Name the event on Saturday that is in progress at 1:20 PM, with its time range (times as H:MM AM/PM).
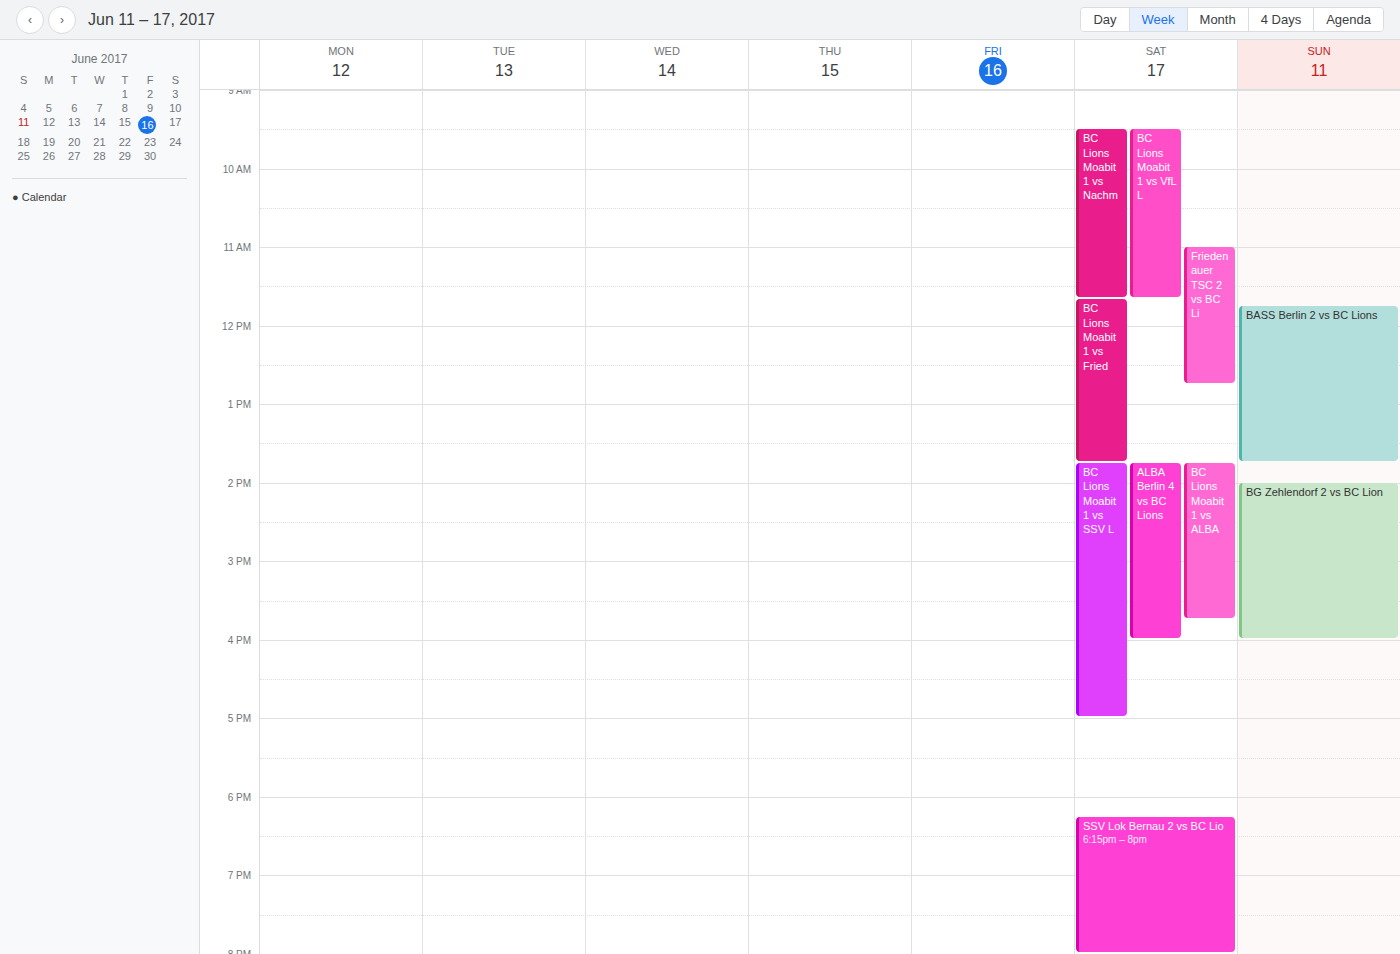
"BC Lions Moabit 1 vs Fried", 11:40 AM to 1:45 PM